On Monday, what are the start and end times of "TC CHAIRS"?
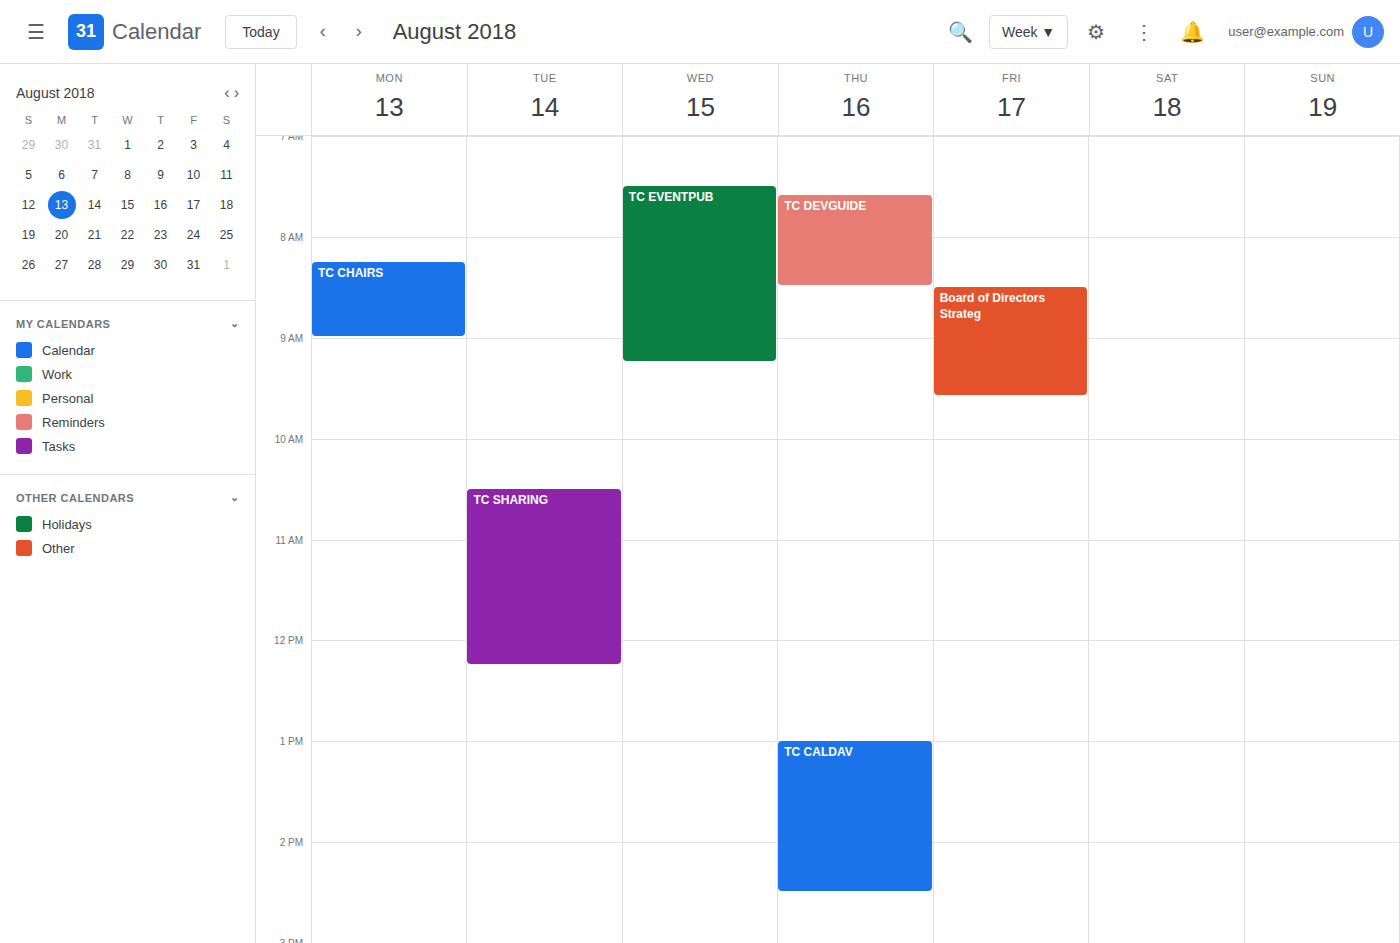
8:15 AM to 9:00 AM